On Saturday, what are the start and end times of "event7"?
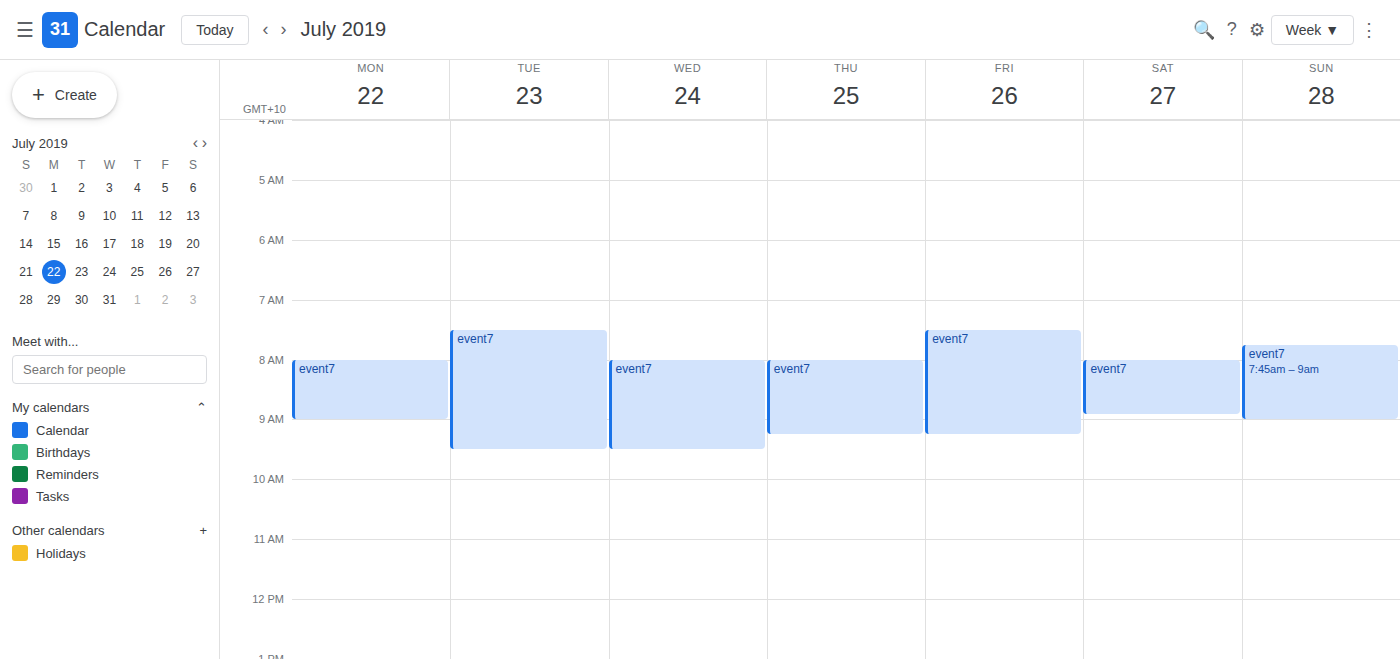
8:00 AM to 8:55 AM